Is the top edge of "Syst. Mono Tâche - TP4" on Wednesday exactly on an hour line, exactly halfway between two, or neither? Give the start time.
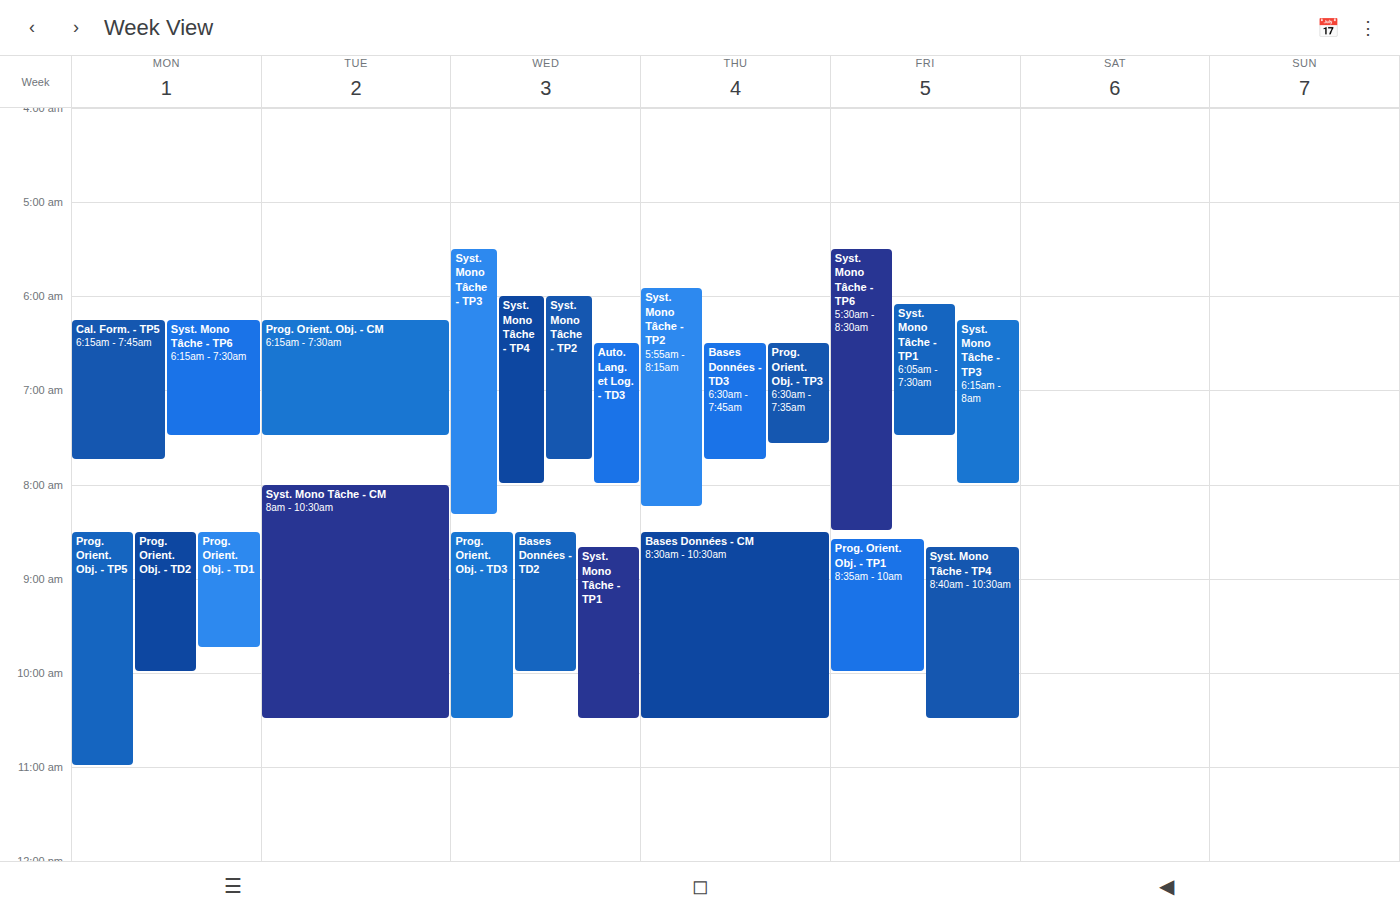
6:00 AM -- exactly on the 6 AM line.